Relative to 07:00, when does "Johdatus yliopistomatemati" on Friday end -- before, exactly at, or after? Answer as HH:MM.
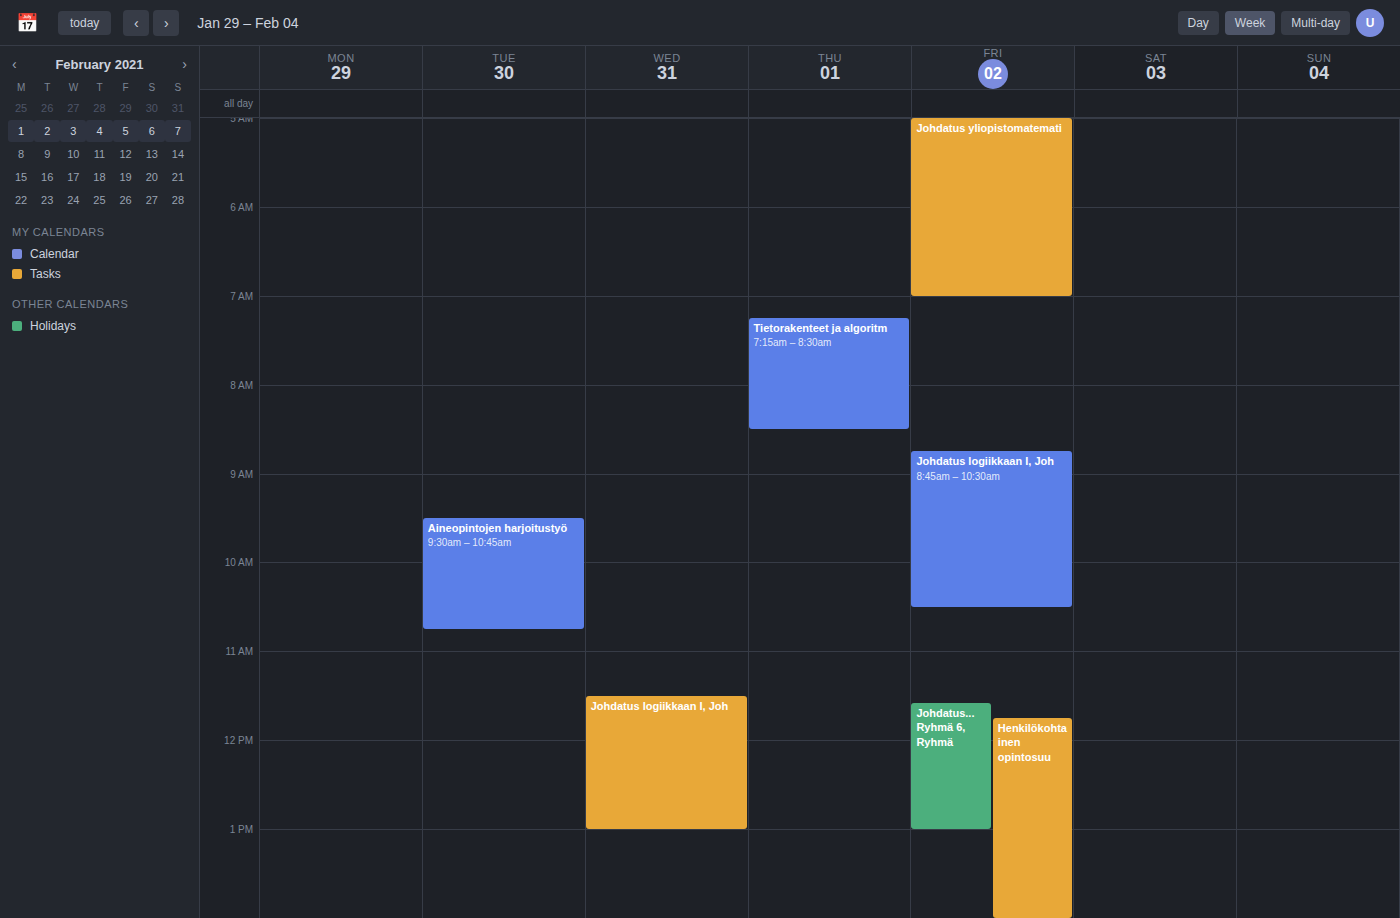
07:00 -- exactly at 07:00, on the 07:00 line.